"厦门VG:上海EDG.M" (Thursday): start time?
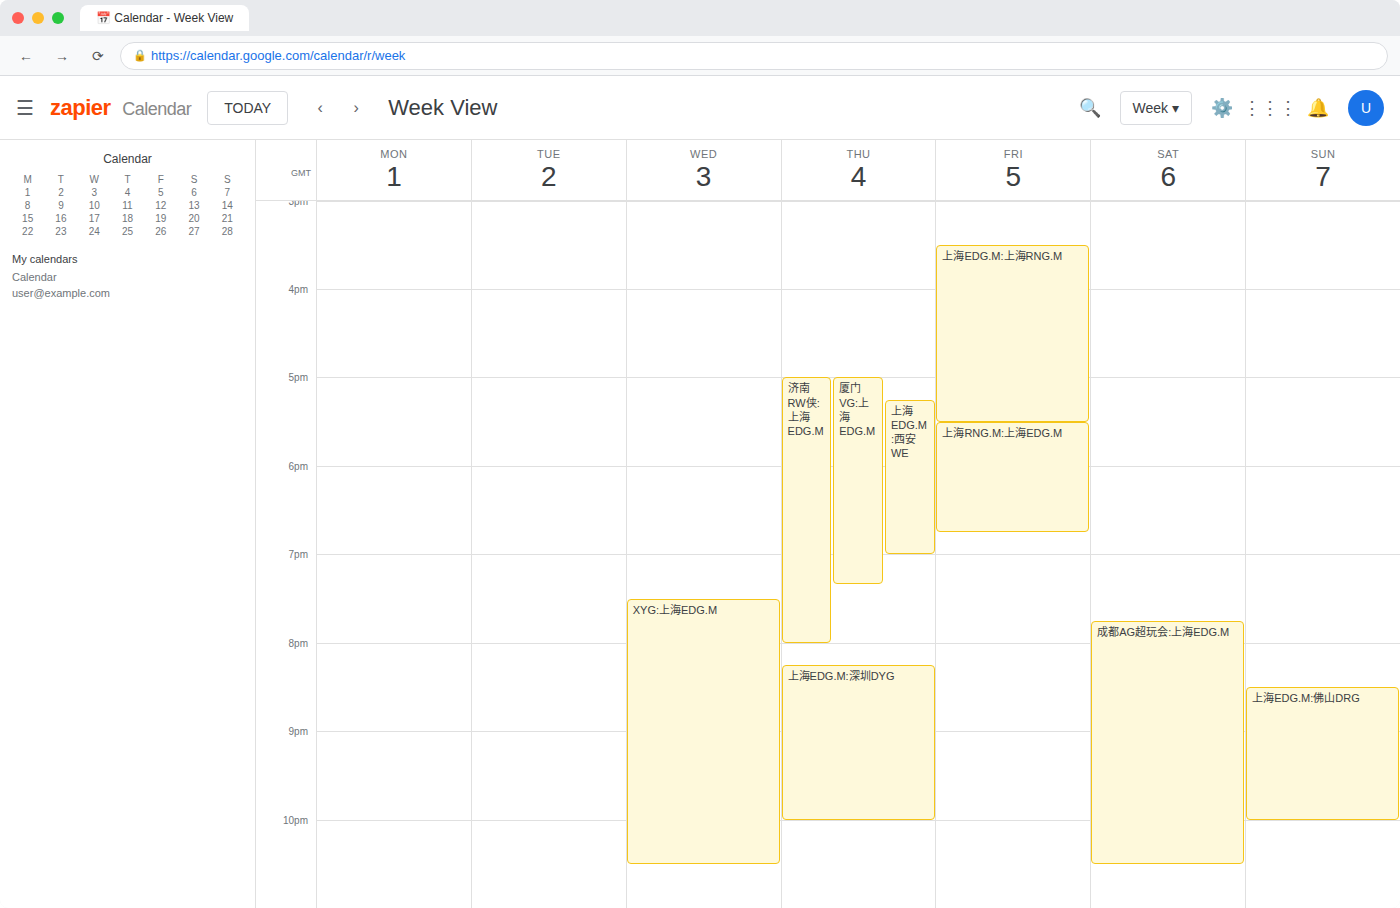
5:00 PM